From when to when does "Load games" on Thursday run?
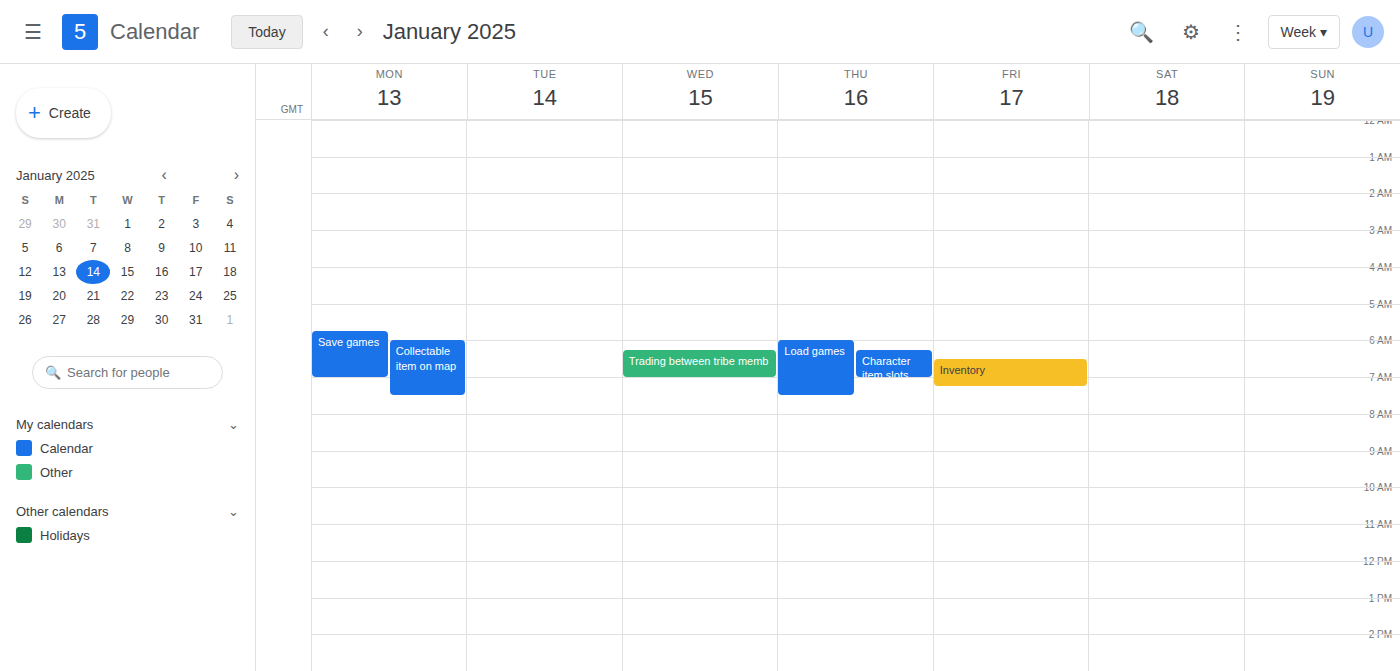
6:00 AM to 7:30 AM